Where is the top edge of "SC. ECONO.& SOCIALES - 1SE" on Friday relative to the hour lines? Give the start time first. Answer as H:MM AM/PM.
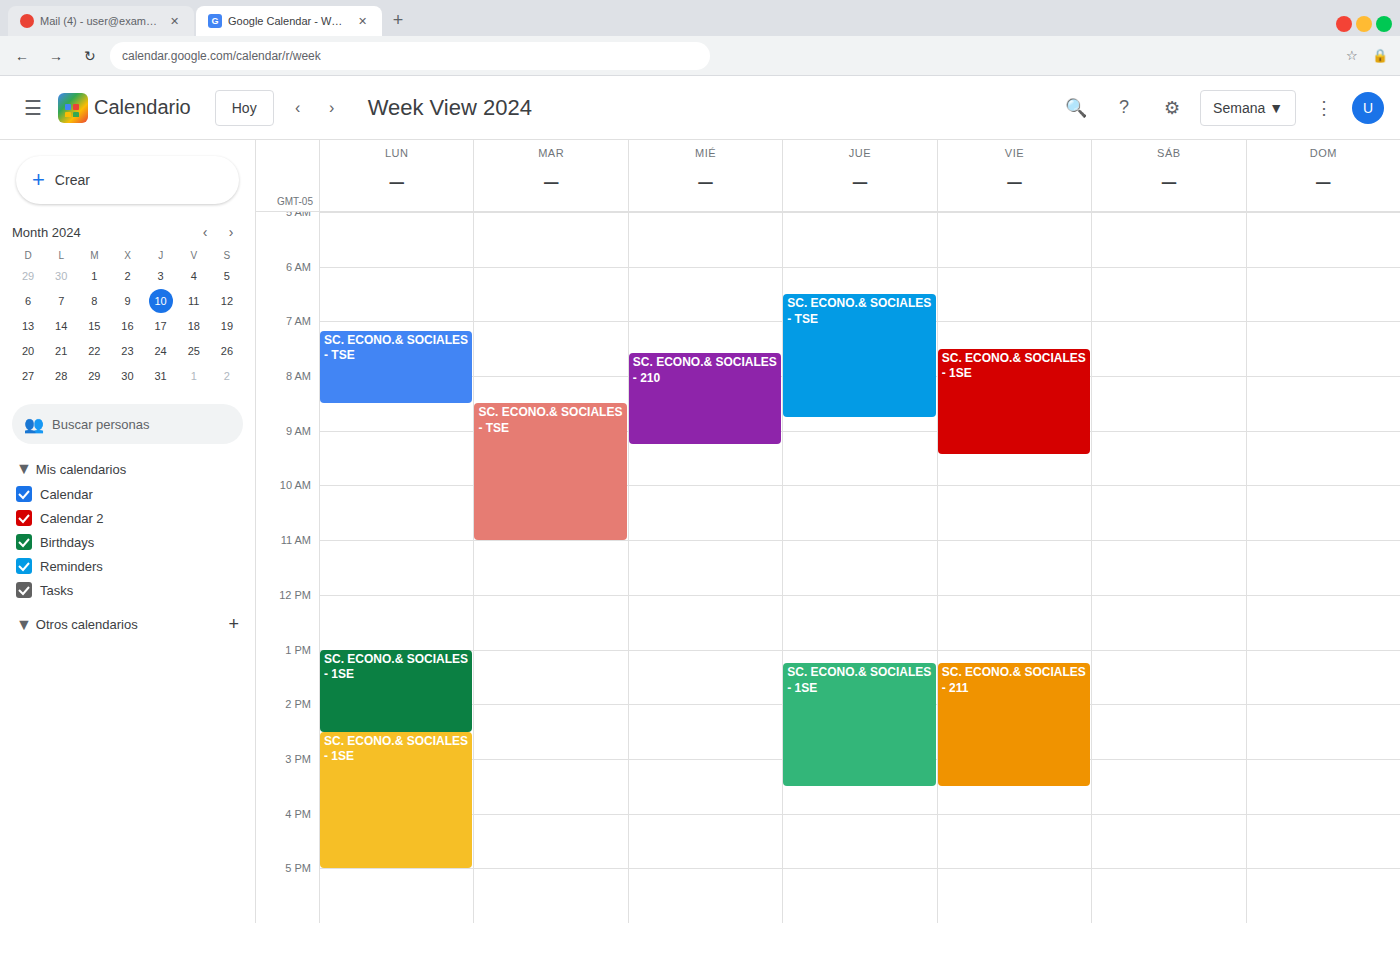
7:30 AM -- halfway between the 7 AM and 8 AM lines.